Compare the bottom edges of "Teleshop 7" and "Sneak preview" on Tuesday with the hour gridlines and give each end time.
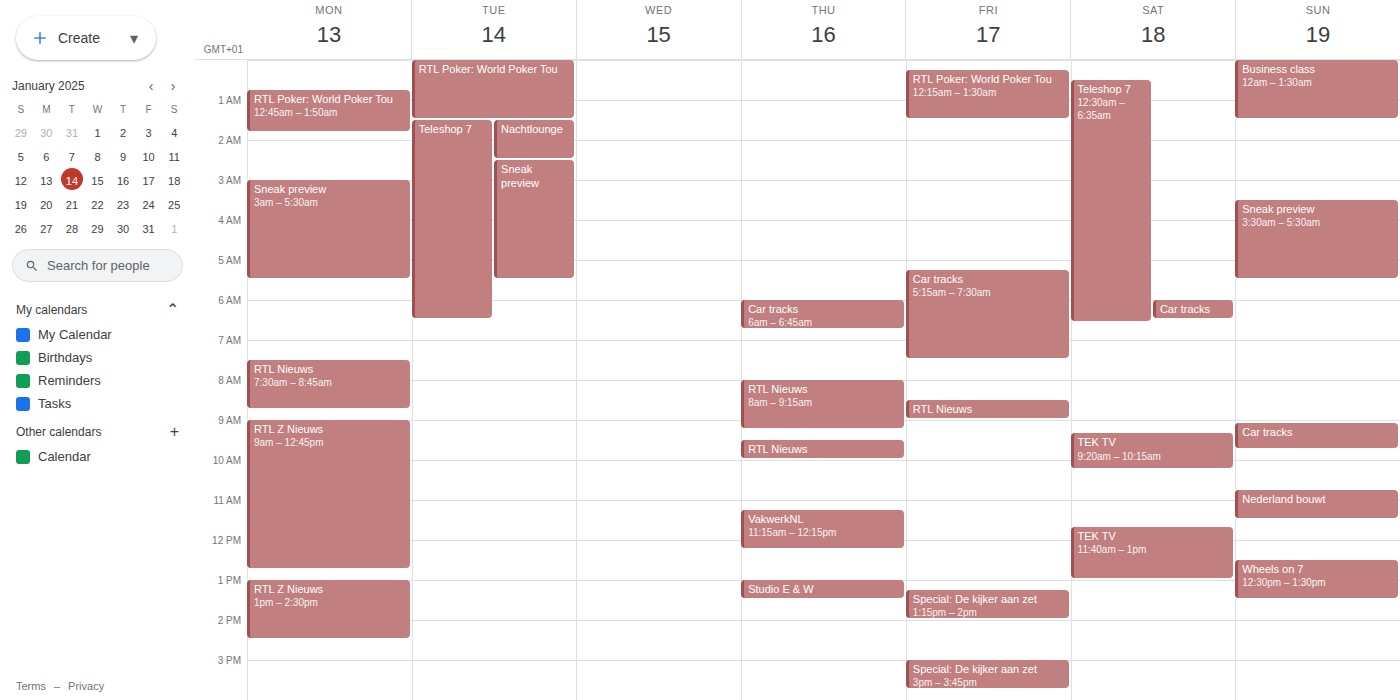
"Teleshop 7": 6:30 AM, halfway between the 6 AM and 7 AM lines. "Sneak preview": 5:30 AM, halfway between the 5 AM and 6 AM lines.